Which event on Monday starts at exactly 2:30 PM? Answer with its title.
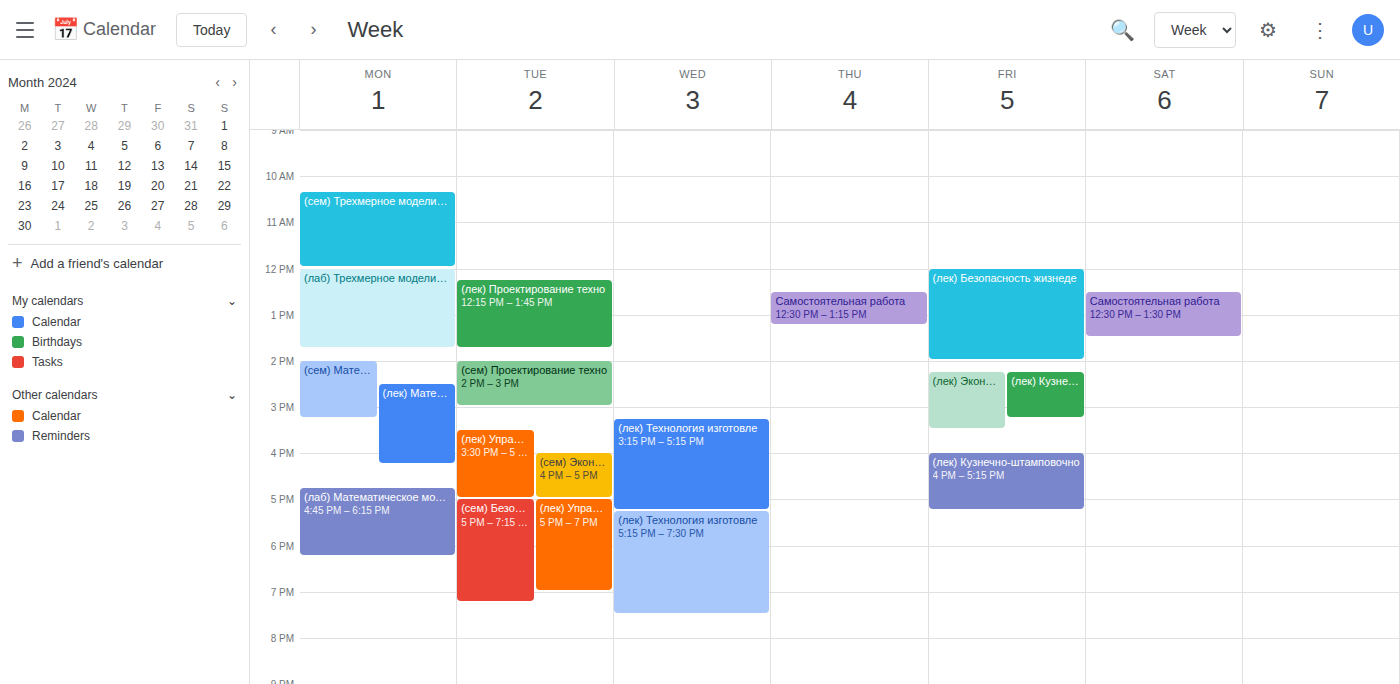
"(лек) Математическое модел"